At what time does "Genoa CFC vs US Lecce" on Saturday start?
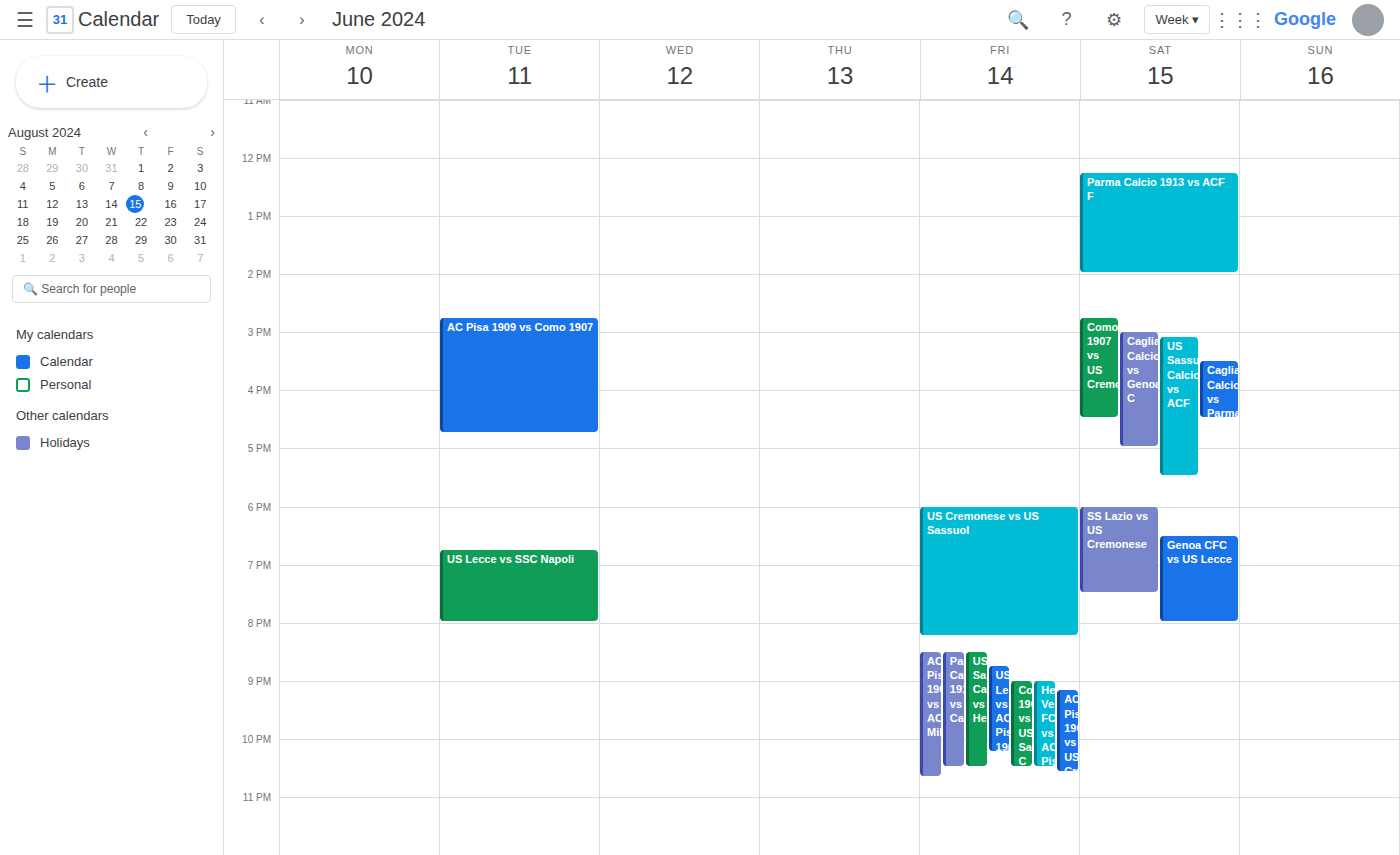
6:30 PM